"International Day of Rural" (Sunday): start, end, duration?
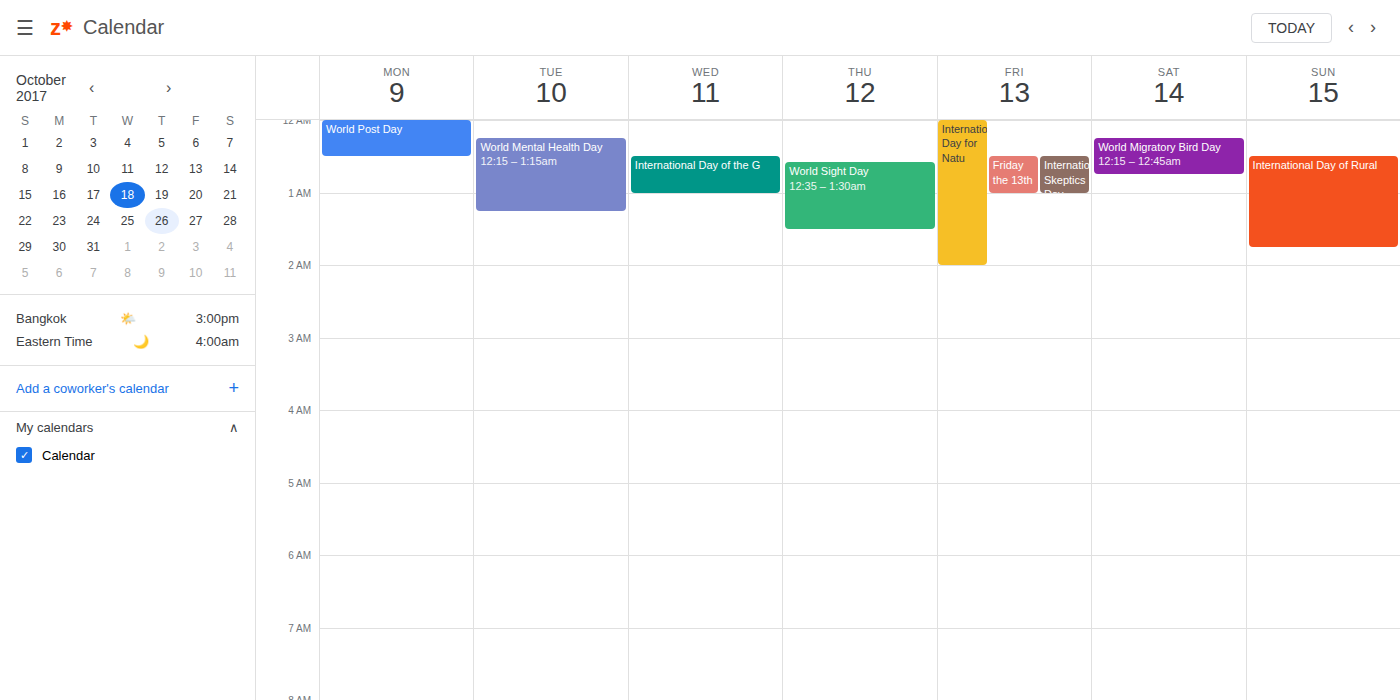
12:30 AM to 1:45 AM, 1 hour 15 minutes